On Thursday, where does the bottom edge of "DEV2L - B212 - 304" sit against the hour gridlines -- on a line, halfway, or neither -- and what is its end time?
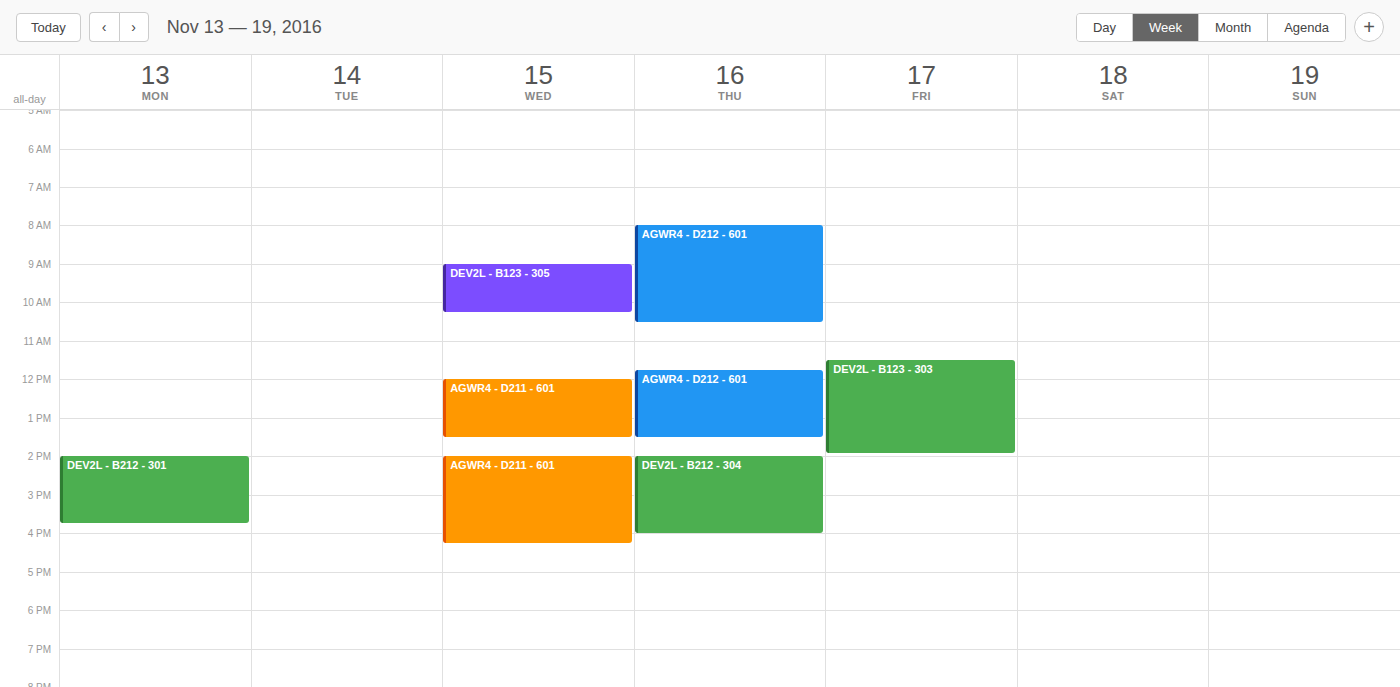
4:00 PM -- exactly on the 4 PM line.